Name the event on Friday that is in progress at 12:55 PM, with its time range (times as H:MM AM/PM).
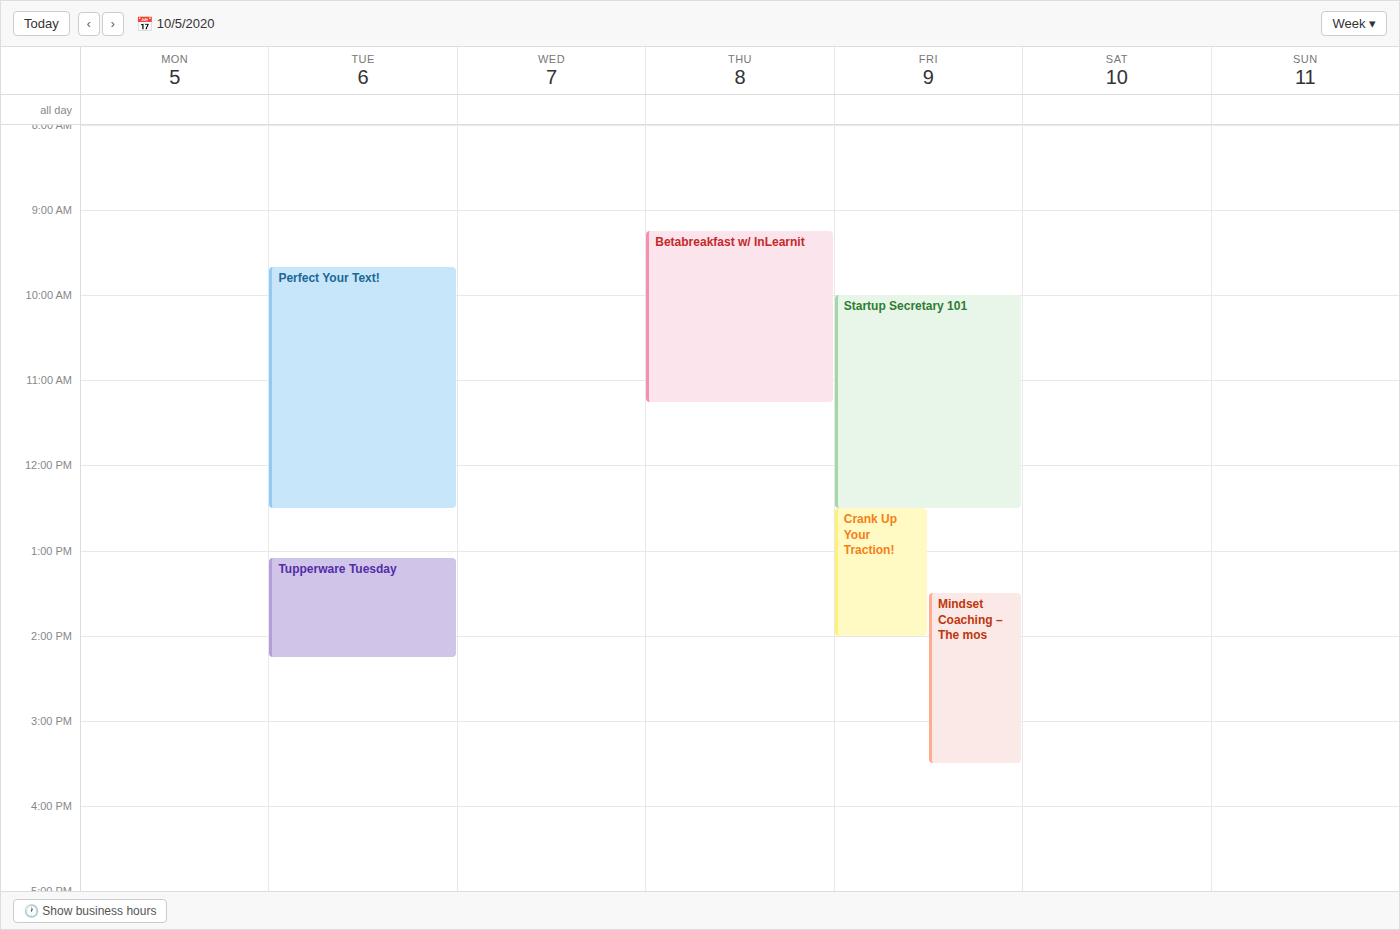
"Crank Up Your Traction!", 12:30 PM to 2:00 PM